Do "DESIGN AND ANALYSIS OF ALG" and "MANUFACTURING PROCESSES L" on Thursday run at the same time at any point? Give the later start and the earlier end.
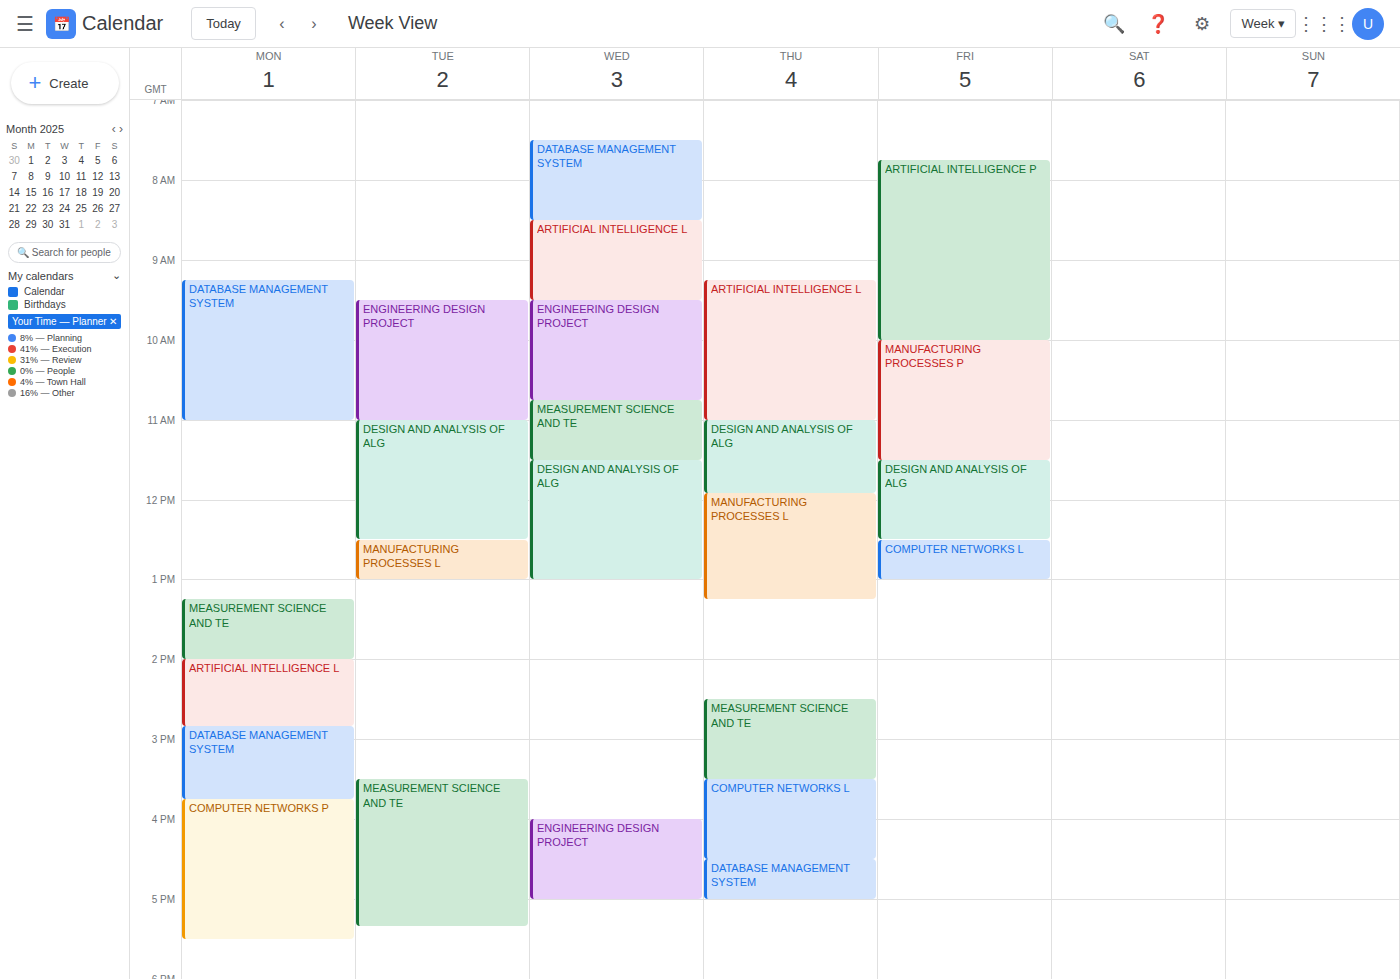
"DESIGN AND ANALYSIS OF ALG" ends at 11:55 AM, exactly when "MANUFACTURING PROCESSES L" starts -- they touch but do not overlap.